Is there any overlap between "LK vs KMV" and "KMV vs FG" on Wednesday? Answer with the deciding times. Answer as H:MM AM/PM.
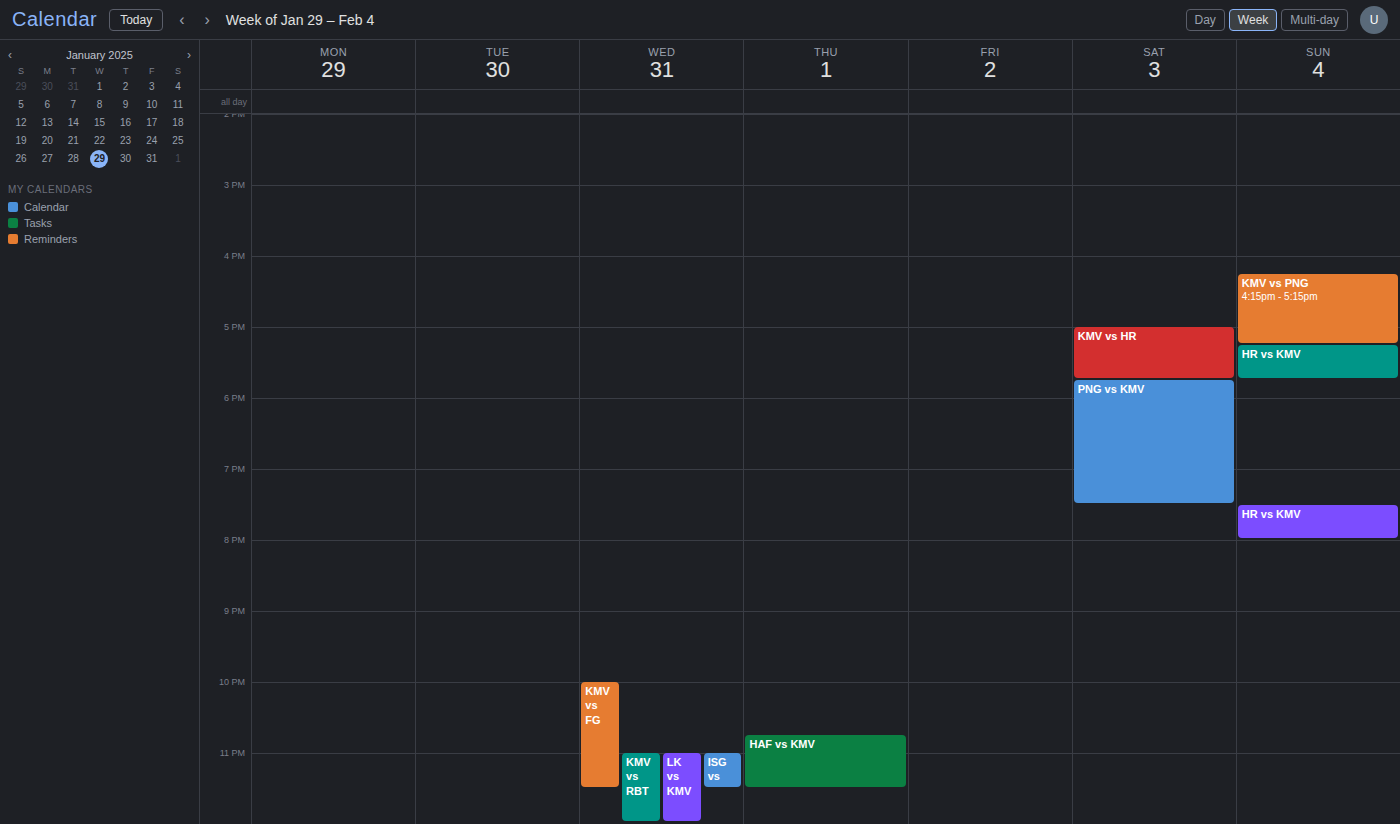
"LK vs KMV" starts at 11:00 PM, before "KMV vs FG" ends at 11:30 PM -- they overlap.